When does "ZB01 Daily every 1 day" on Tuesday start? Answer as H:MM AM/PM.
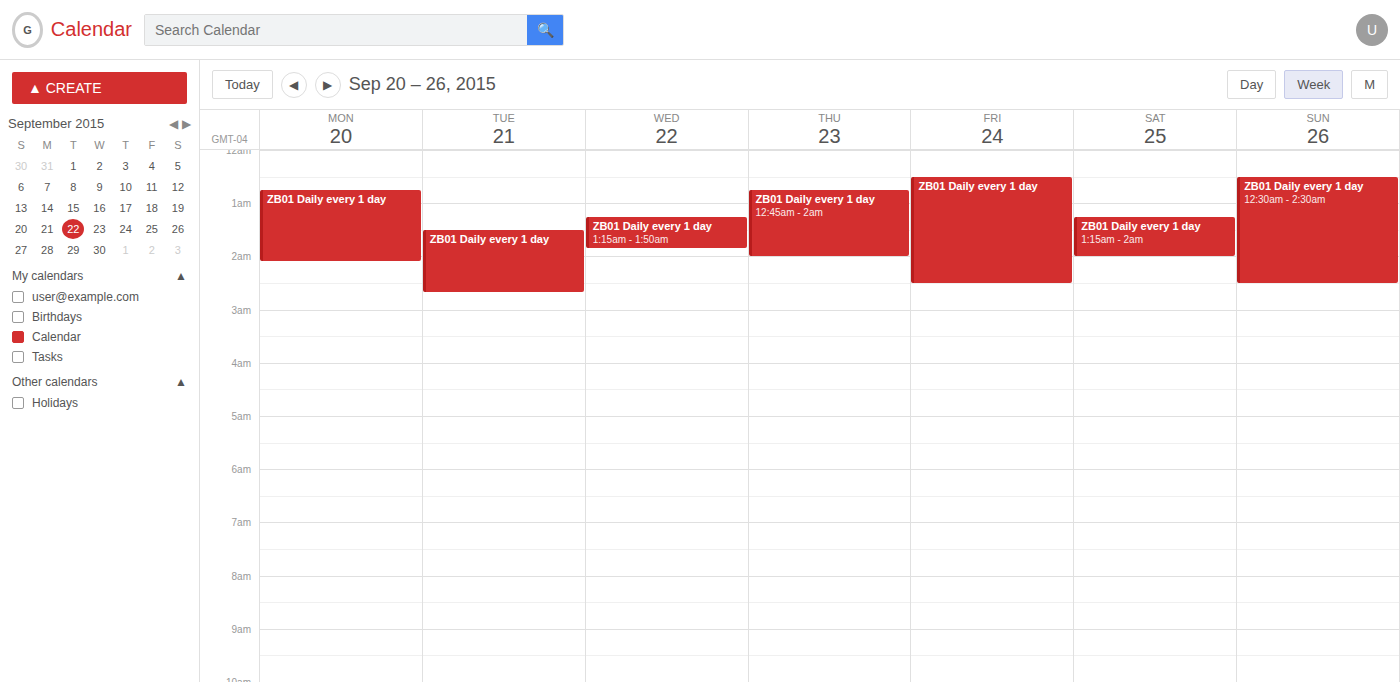
1:30 AM